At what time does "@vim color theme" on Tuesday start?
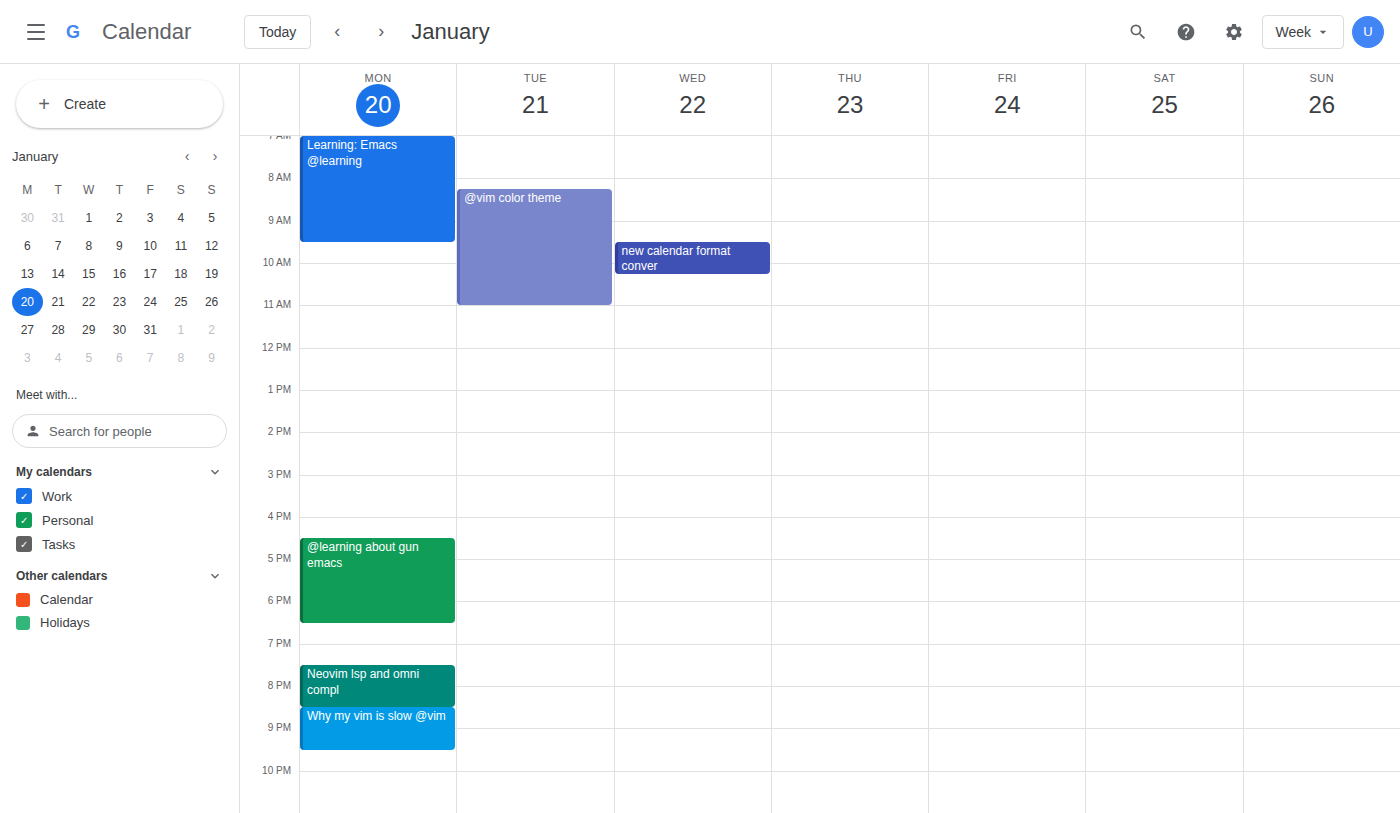
8:15 AM